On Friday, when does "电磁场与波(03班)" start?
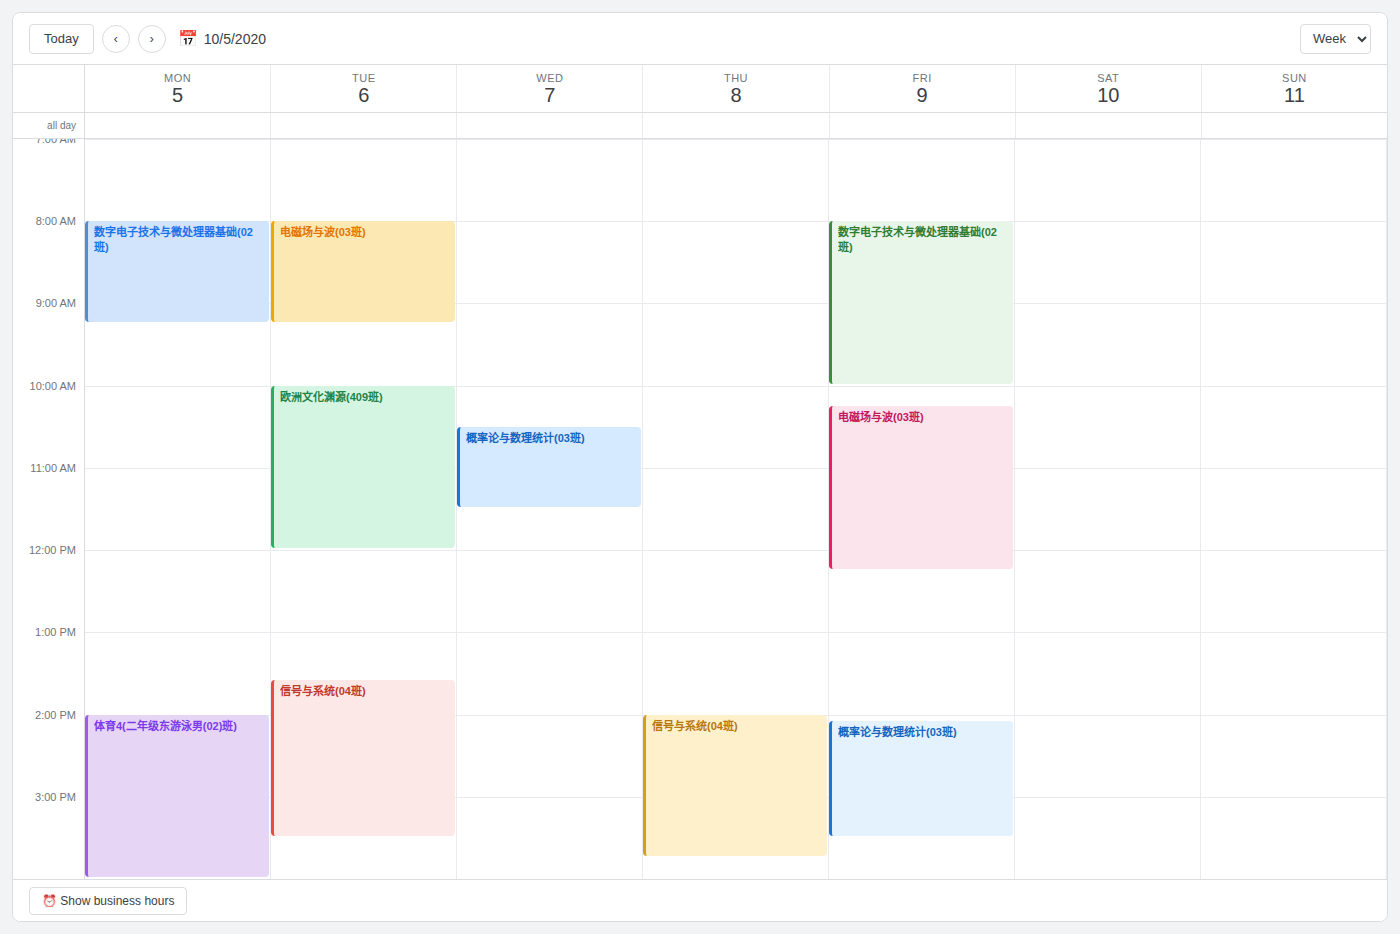
10:15 AM